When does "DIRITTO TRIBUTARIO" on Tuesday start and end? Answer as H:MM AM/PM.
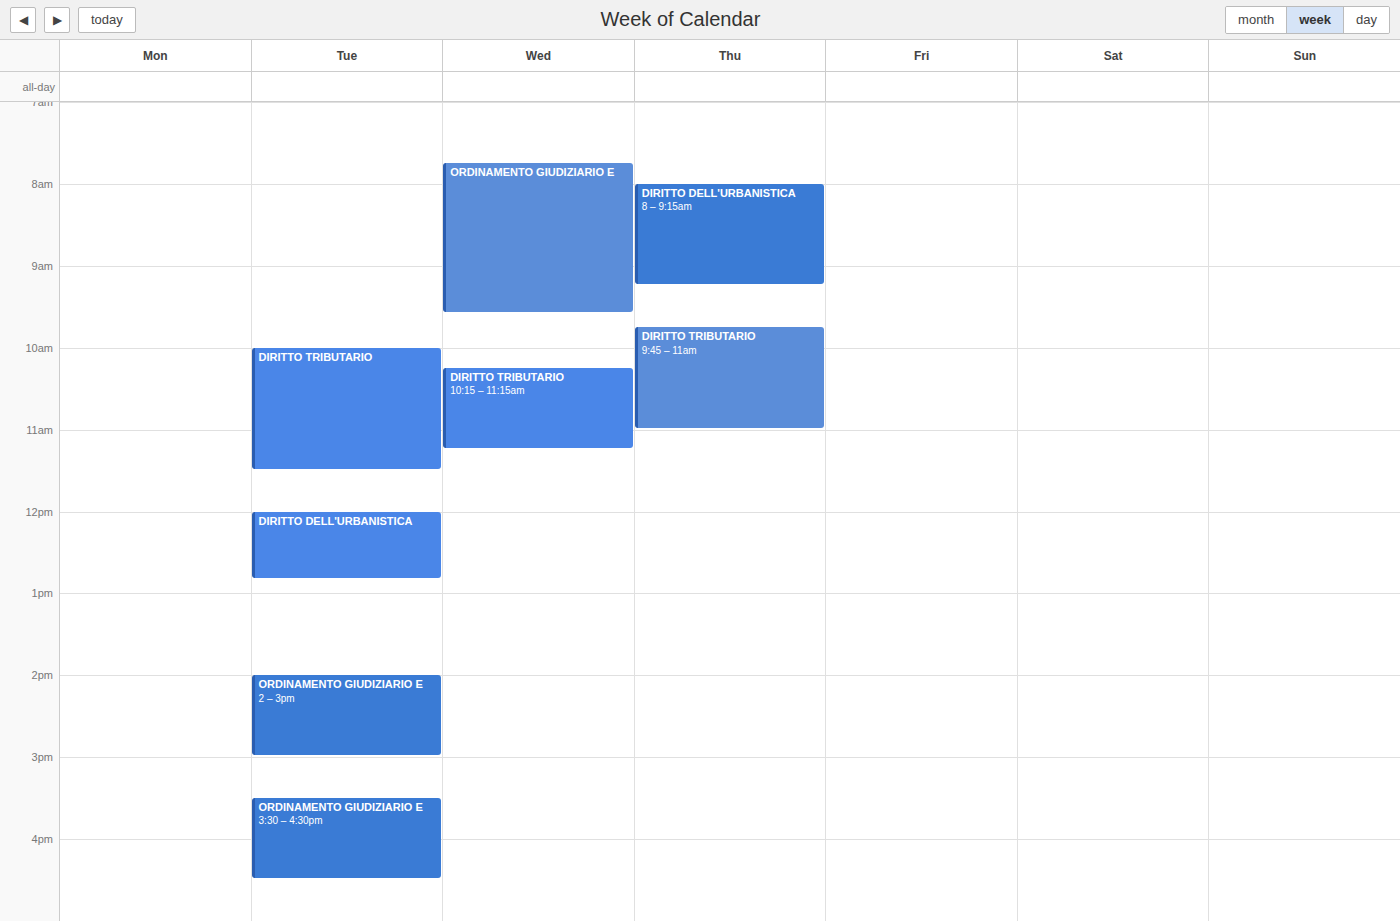
10:00 AM to 11:30 AM